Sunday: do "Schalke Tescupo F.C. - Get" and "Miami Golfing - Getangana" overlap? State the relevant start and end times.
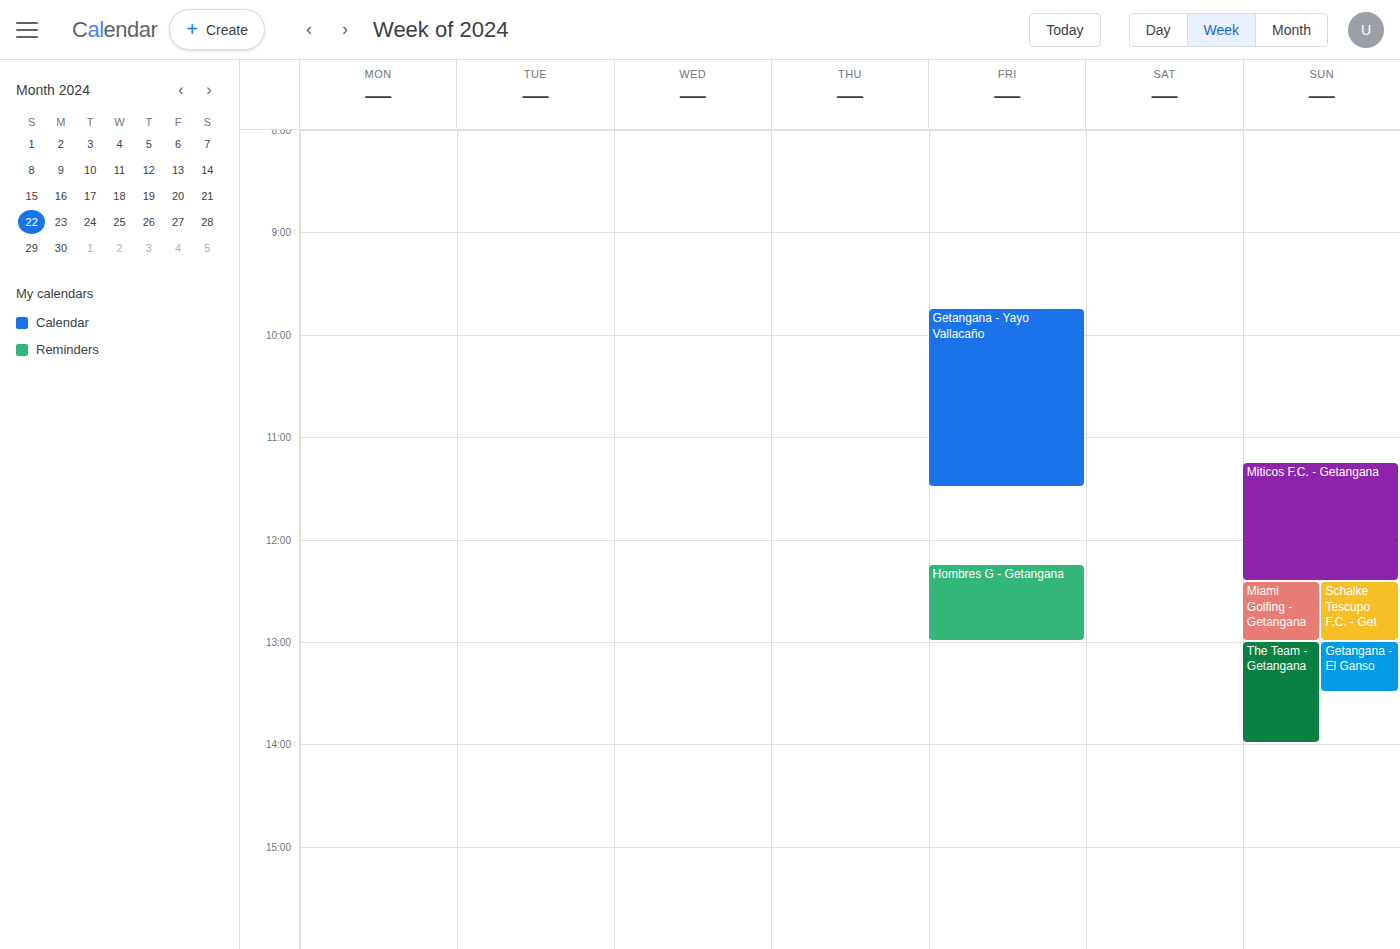
"Miami Golfing - Getangana" runs 12:25 PM to 1:00 PM, inside "Schalke Tescupo F.C. - Get" -- they overlap.